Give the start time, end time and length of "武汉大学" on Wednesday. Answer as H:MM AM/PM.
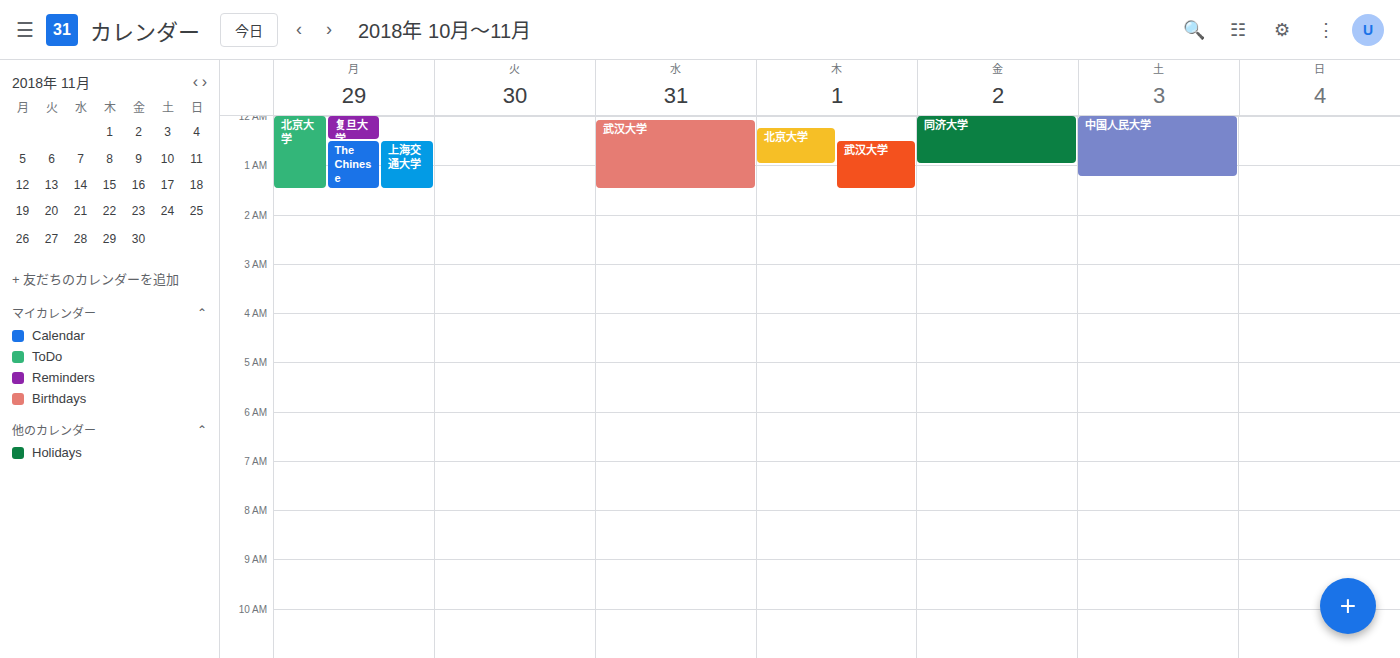
12:05 AM to 1:30 AM, 1 hour 25 minutes